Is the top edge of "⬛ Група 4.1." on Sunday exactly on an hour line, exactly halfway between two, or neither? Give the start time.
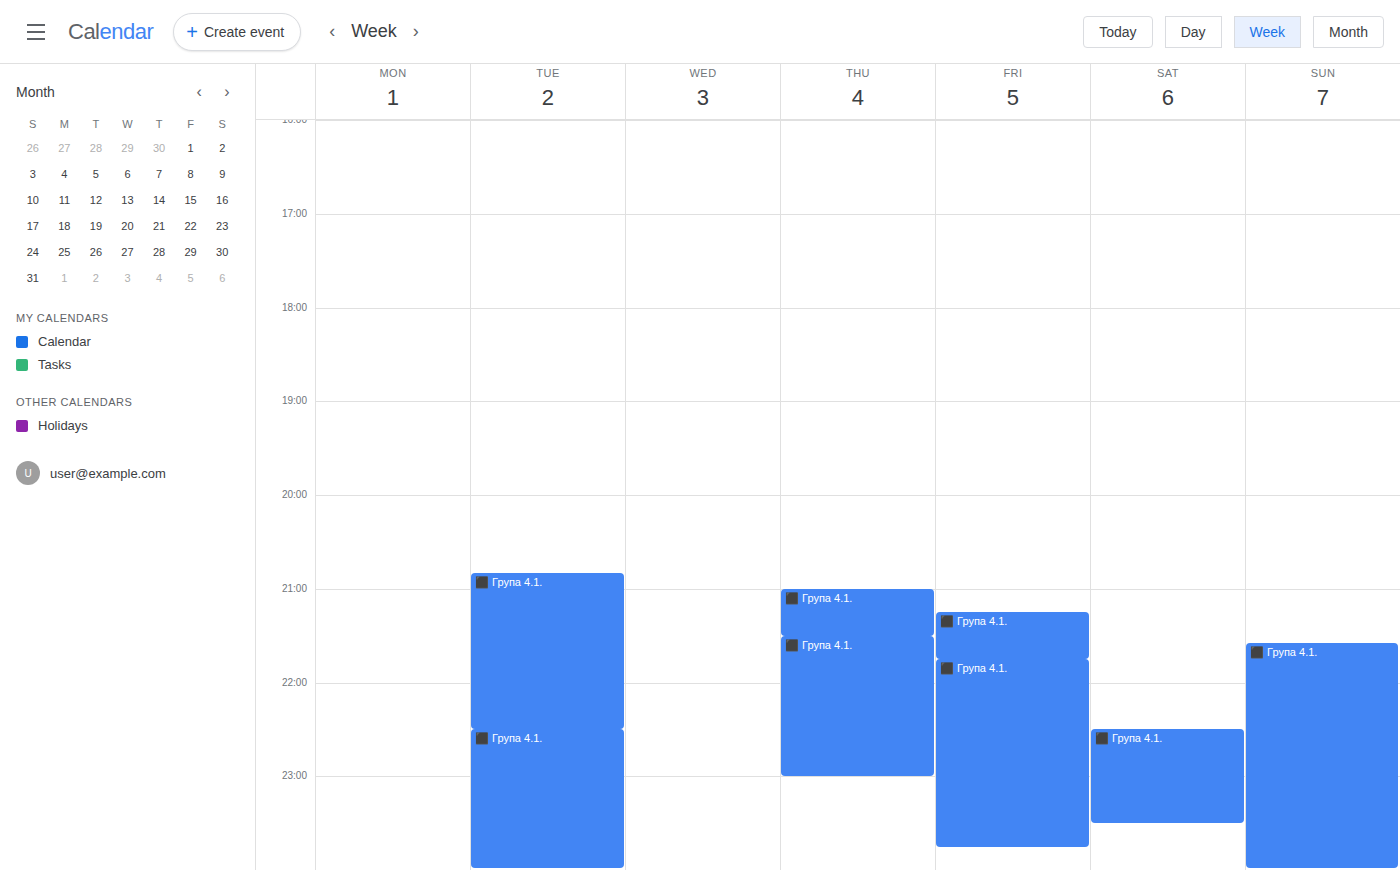
9:35 PM -- neither: 35 minutes below the 9 PM line and 25 minutes above the 10 PM line.